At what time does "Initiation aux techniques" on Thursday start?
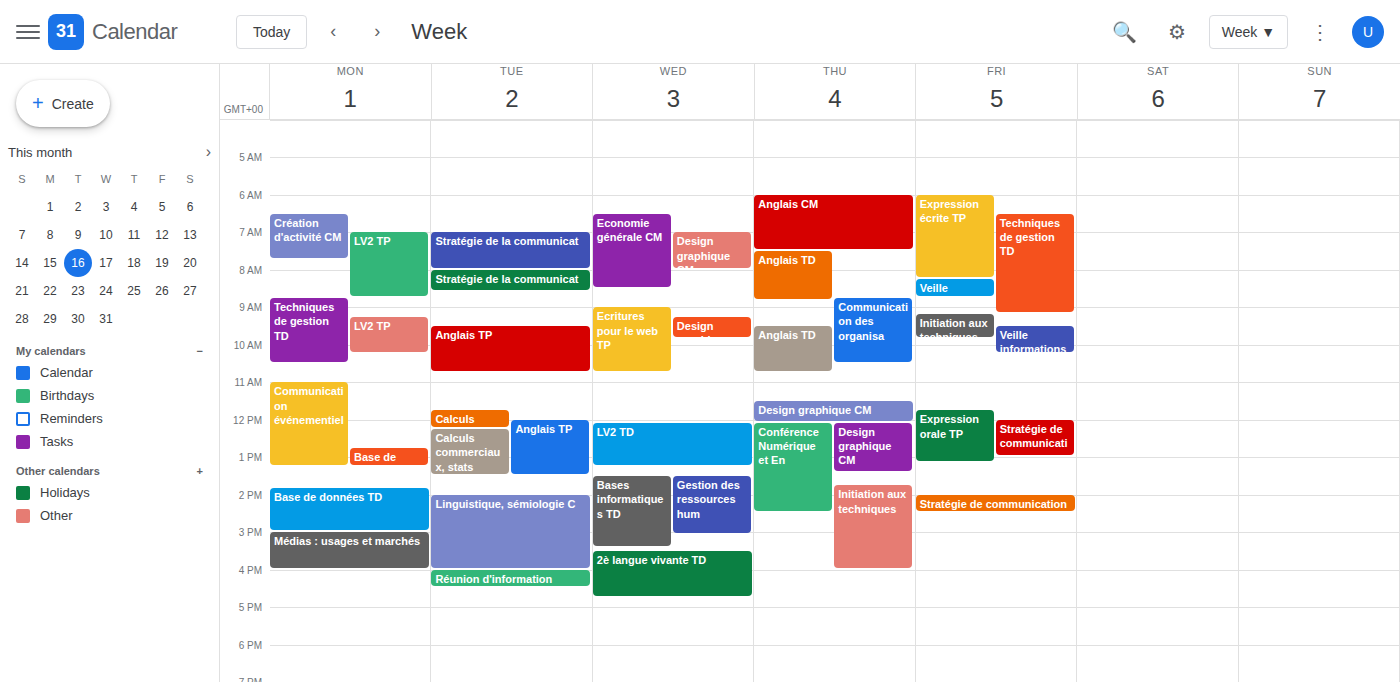
1:45 PM